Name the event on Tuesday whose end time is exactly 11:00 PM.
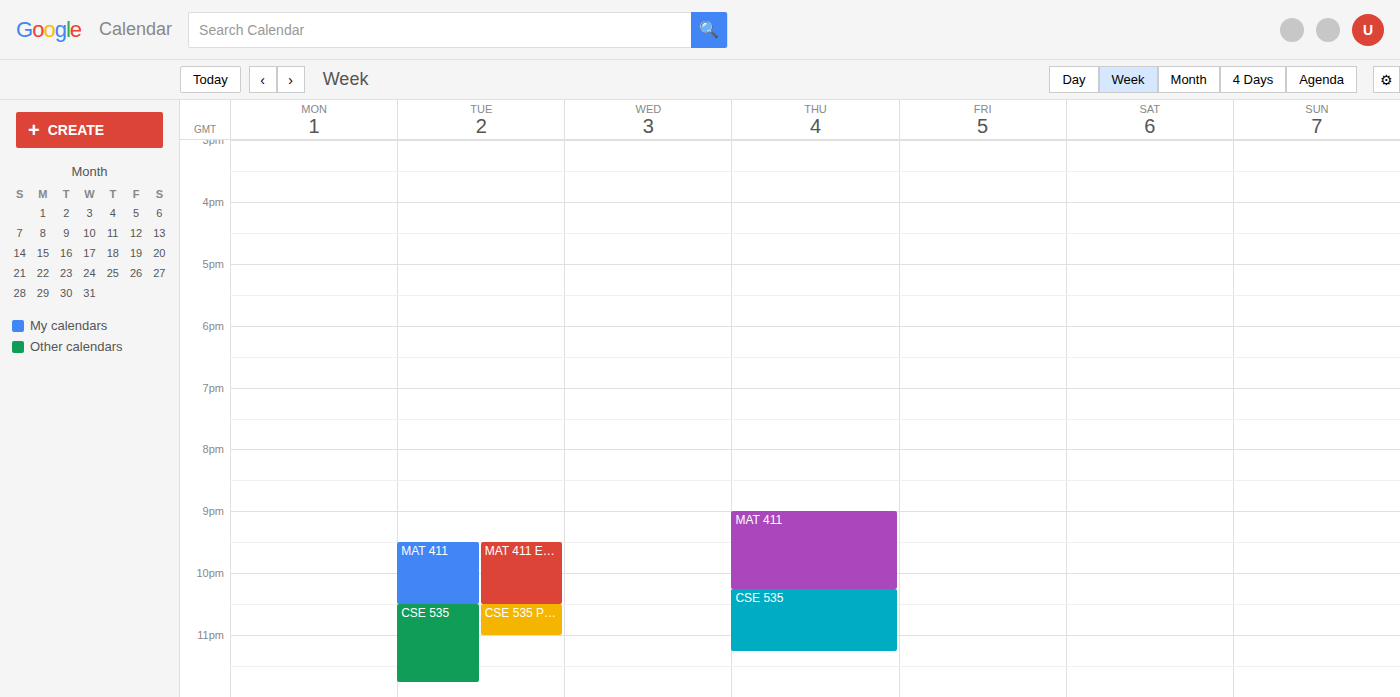
"CSE 535 Presenation"